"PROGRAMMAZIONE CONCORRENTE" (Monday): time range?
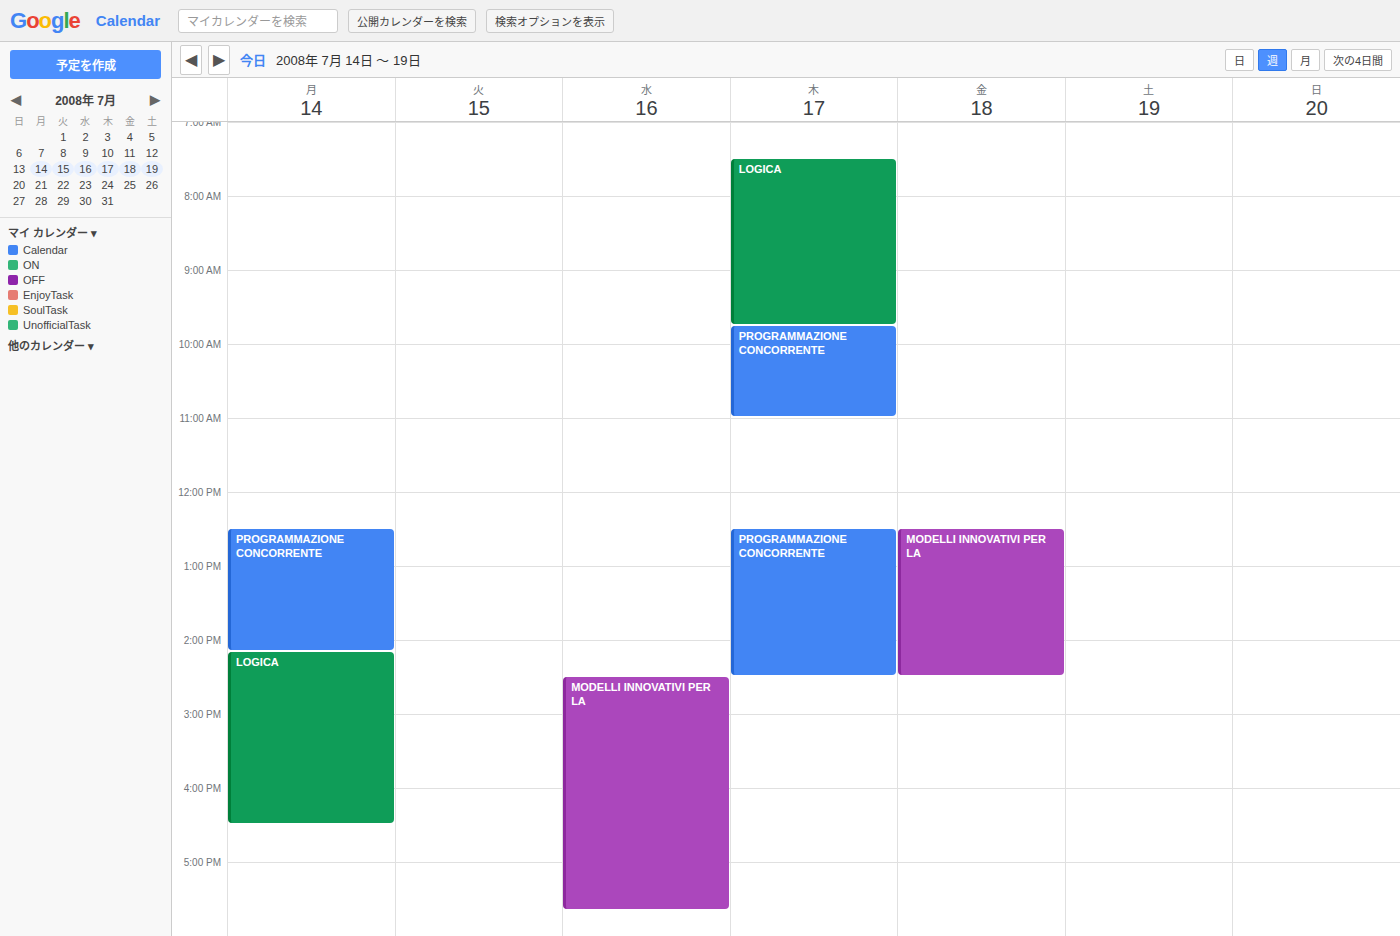
12:30 to 14:10